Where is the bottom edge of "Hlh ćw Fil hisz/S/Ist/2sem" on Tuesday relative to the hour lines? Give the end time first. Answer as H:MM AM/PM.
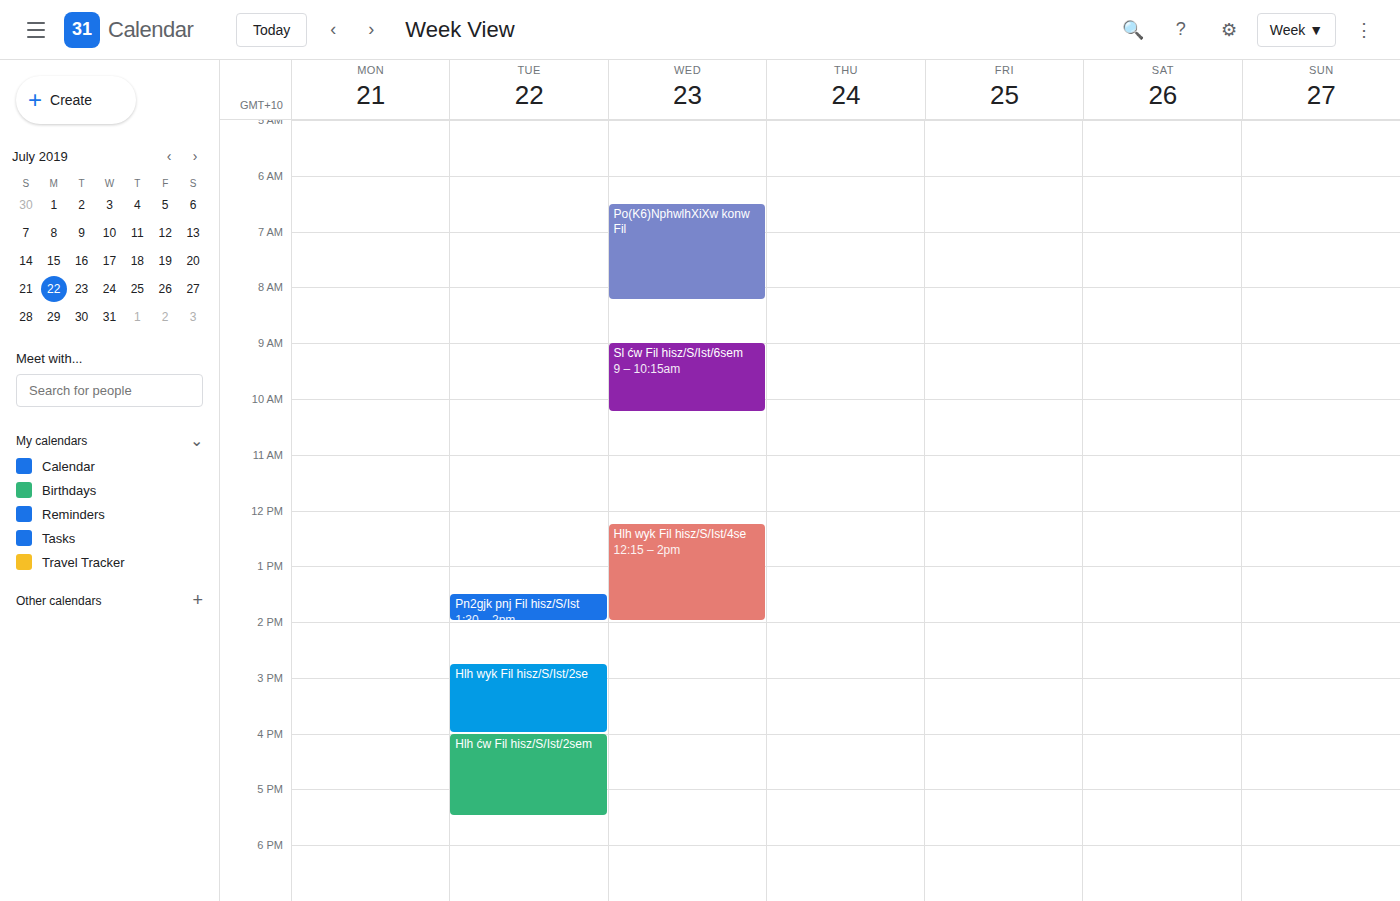
5:30 PM -- halfway between the 5 PM and 6 PM lines.